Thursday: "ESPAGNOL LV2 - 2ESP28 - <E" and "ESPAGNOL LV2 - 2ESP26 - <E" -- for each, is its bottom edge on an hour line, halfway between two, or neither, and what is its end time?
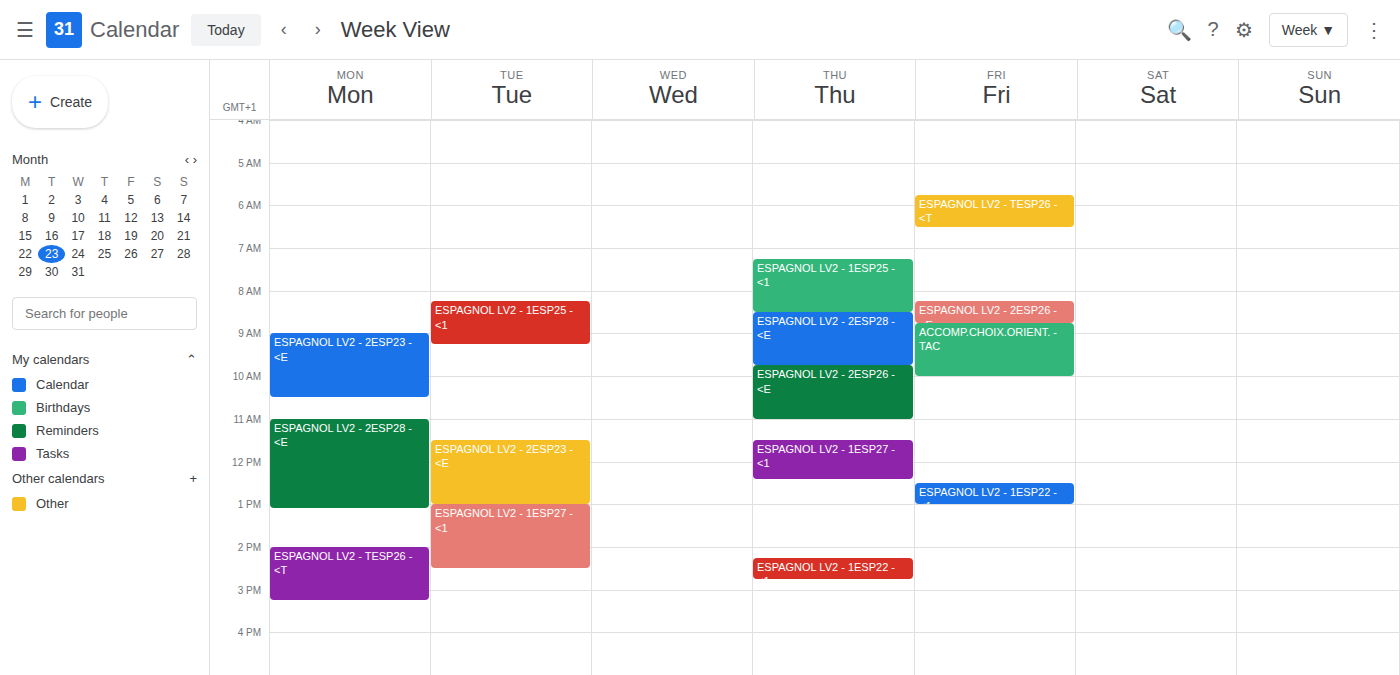
"ESPAGNOL LV2 - 2ESP28 - <E": 9:45 AM, neither: three quarters of the way from the 9 AM line to the 10 AM line. "ESPAGNOL LV2 - 2ESP26 - <E": 11:00 AM, exactly on the 11 AM line.